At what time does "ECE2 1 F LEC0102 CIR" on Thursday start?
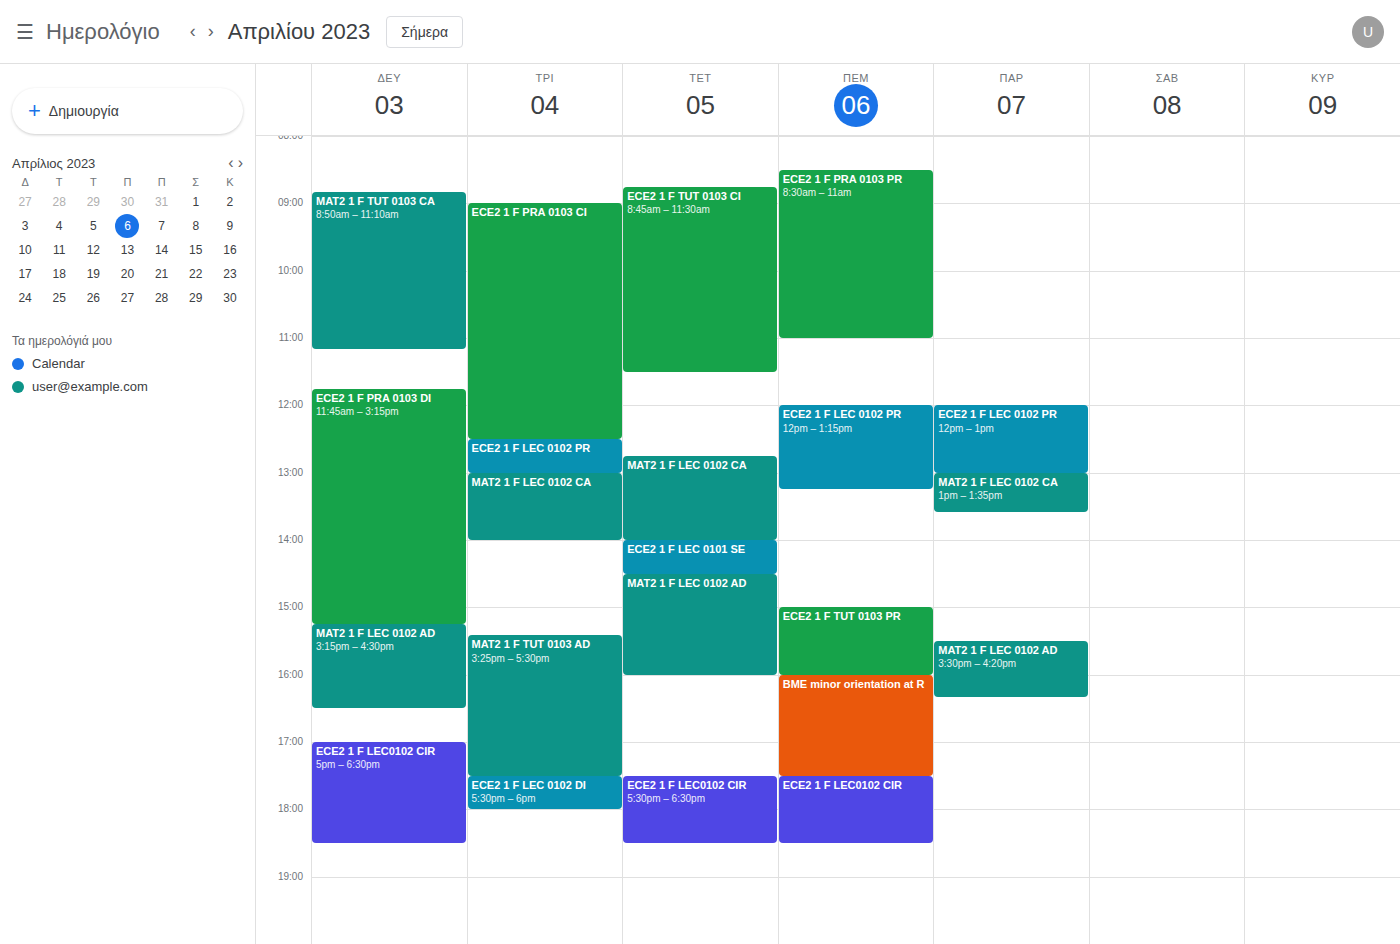
5:30 PM